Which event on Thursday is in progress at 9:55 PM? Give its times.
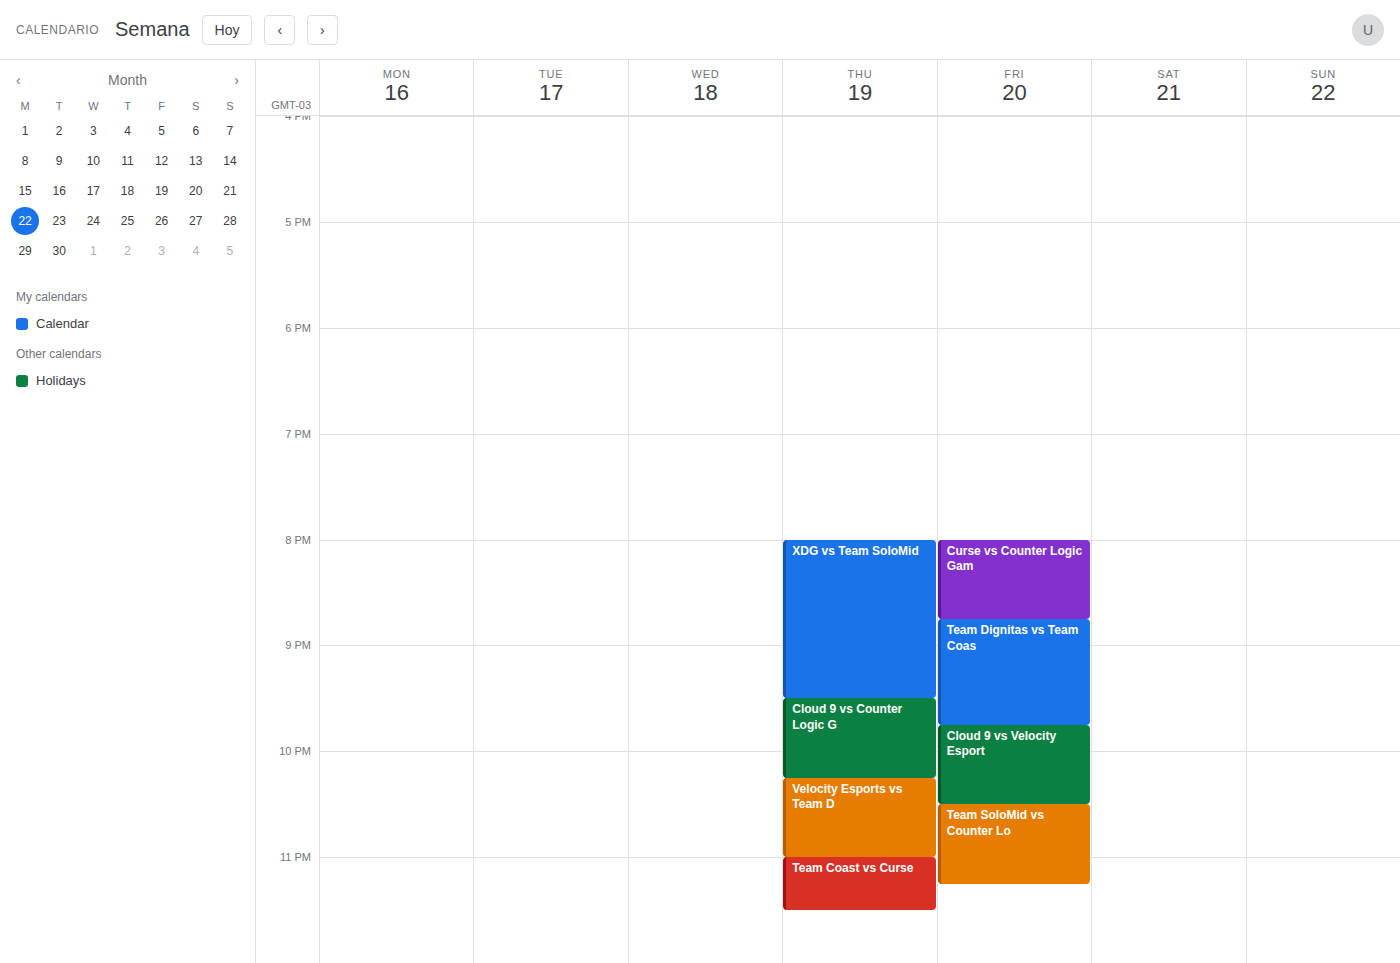
"Cloud 9 vs Counter Logic G", 9:30 PM to 10:15 PM